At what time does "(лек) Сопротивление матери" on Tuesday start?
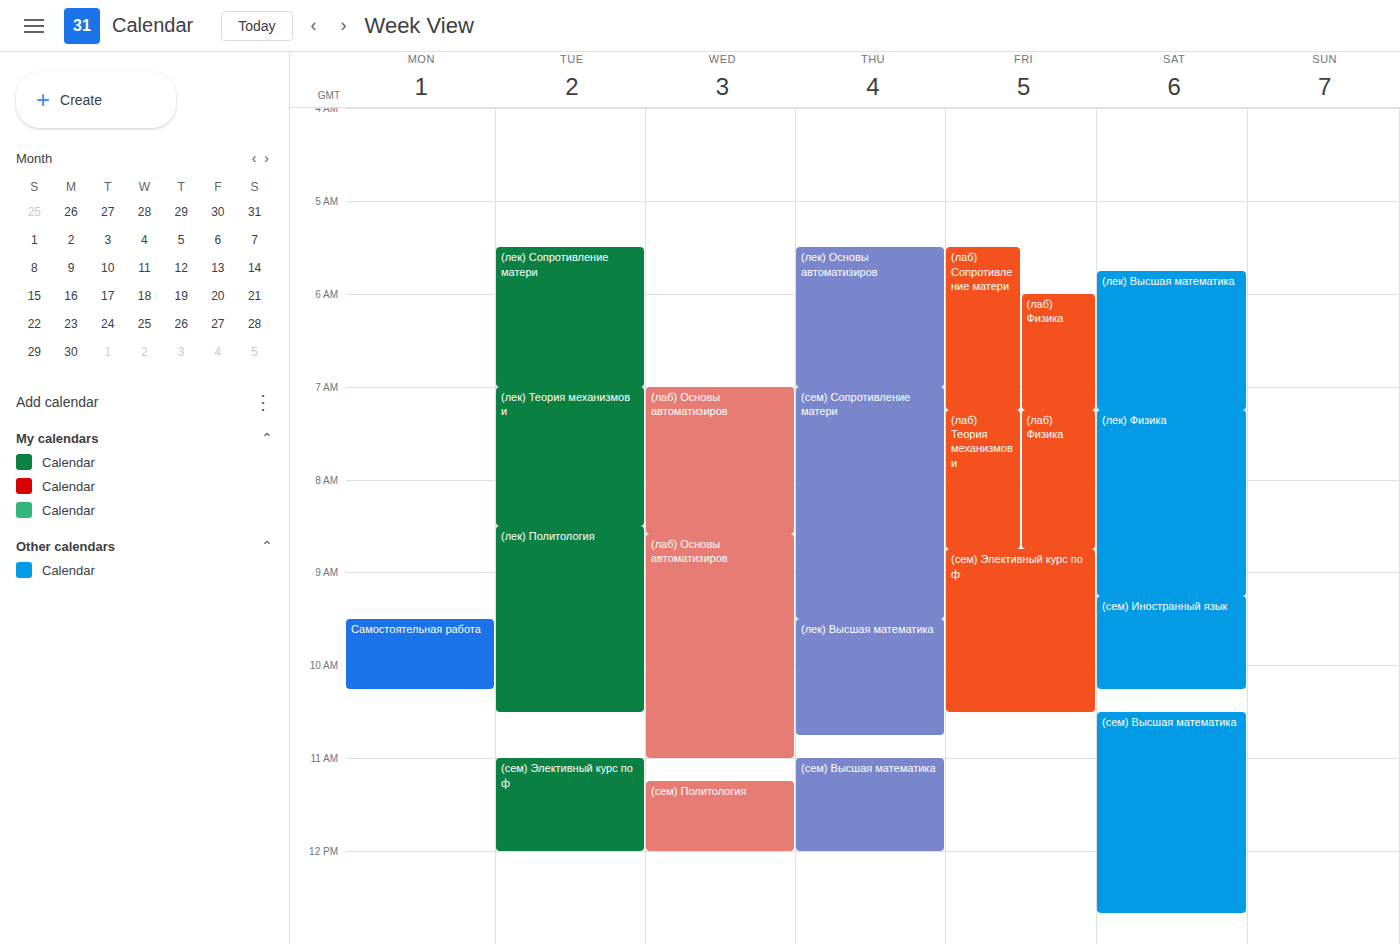
5:30 AM